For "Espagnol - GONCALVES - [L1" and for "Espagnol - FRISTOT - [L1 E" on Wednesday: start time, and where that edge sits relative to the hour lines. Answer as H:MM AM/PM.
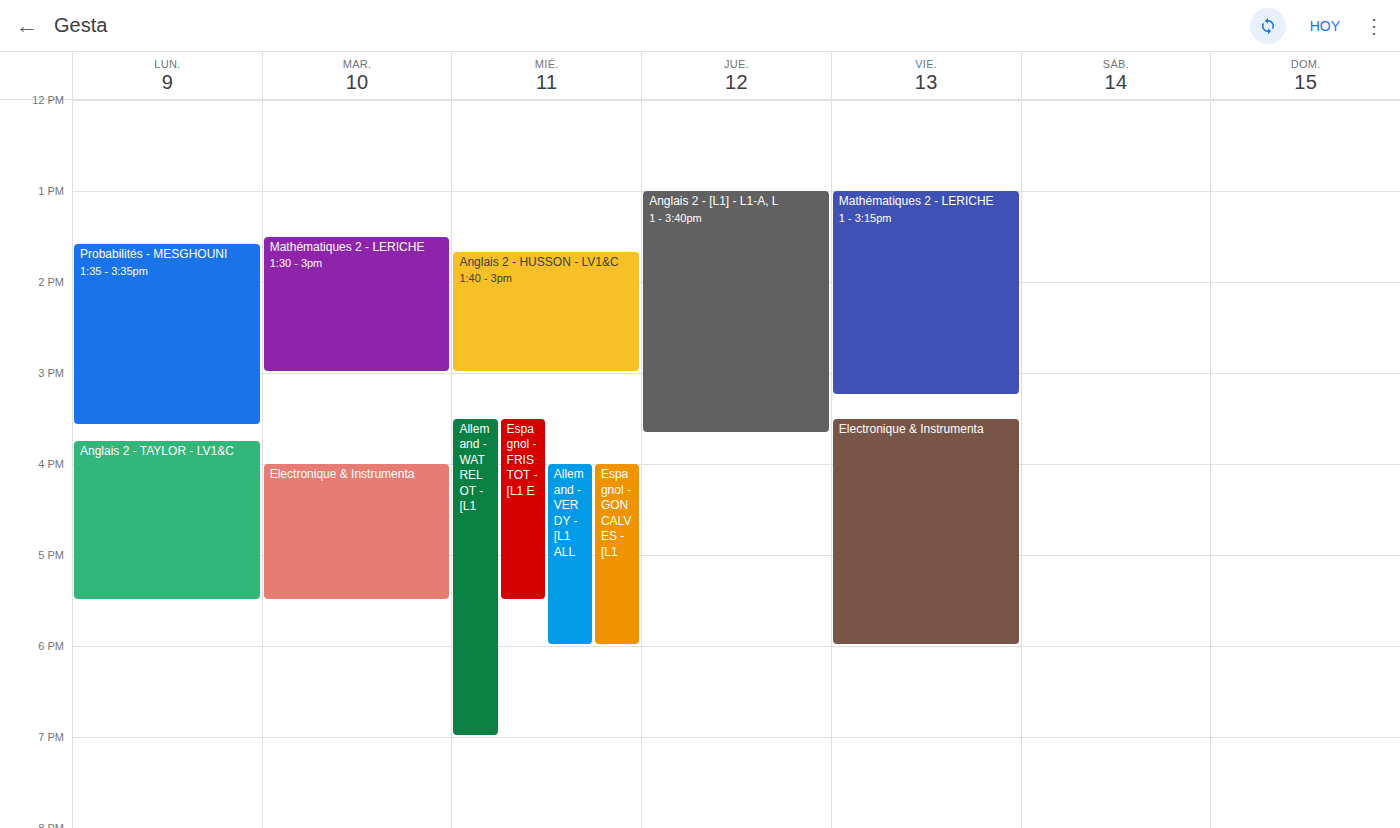
"Espagnol - GONCALVES - [L1": 4:00 PM, exactly on the 4 PM line. "Espagnol - FRISTOT - [L1 E": 3:30 PM, halfway between the 3 PM and 4 PM lines.